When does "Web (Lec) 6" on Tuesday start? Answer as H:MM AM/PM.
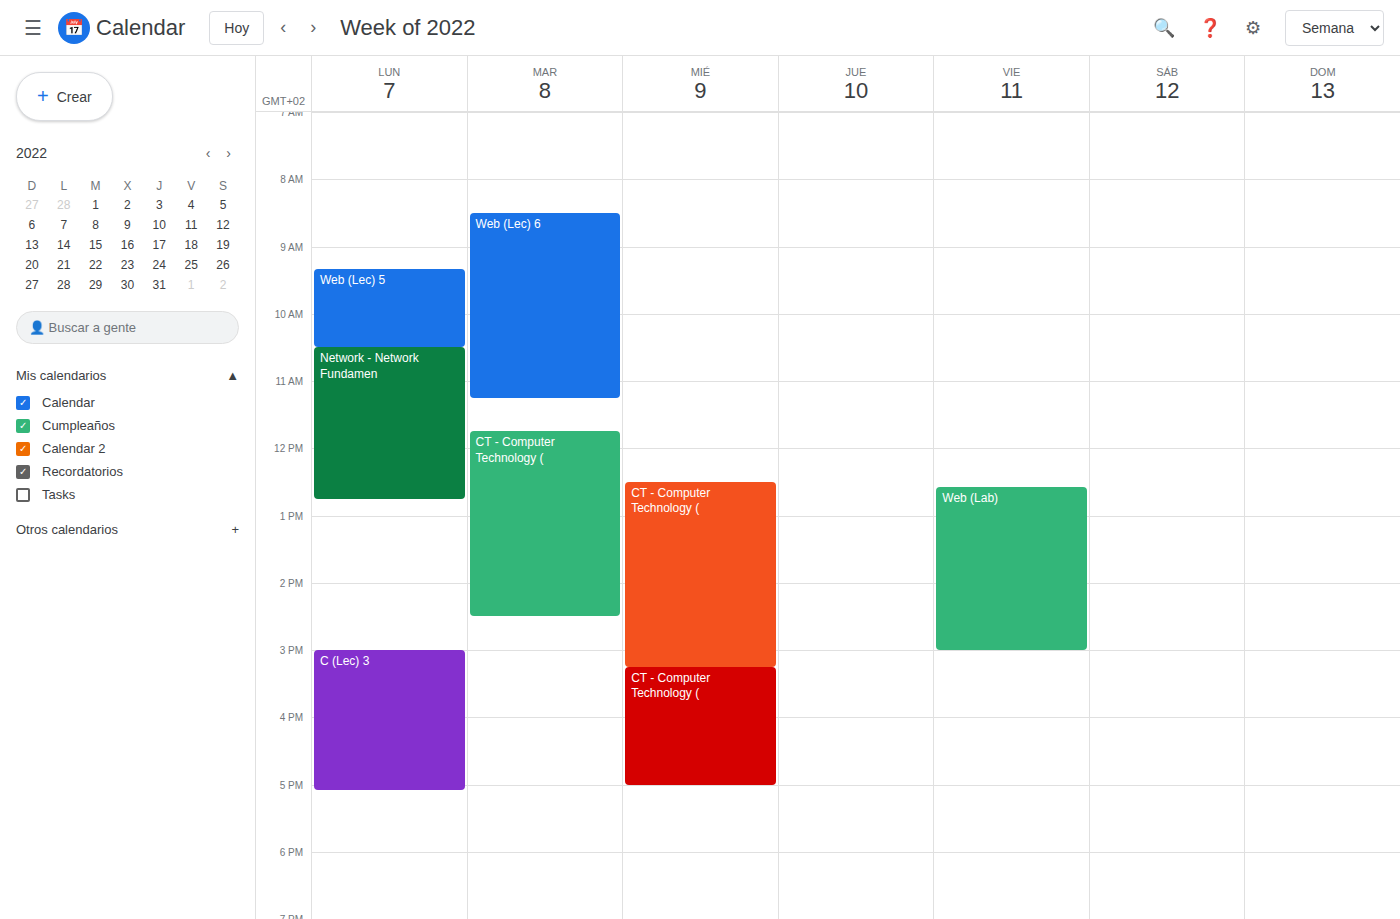
8:30 AM